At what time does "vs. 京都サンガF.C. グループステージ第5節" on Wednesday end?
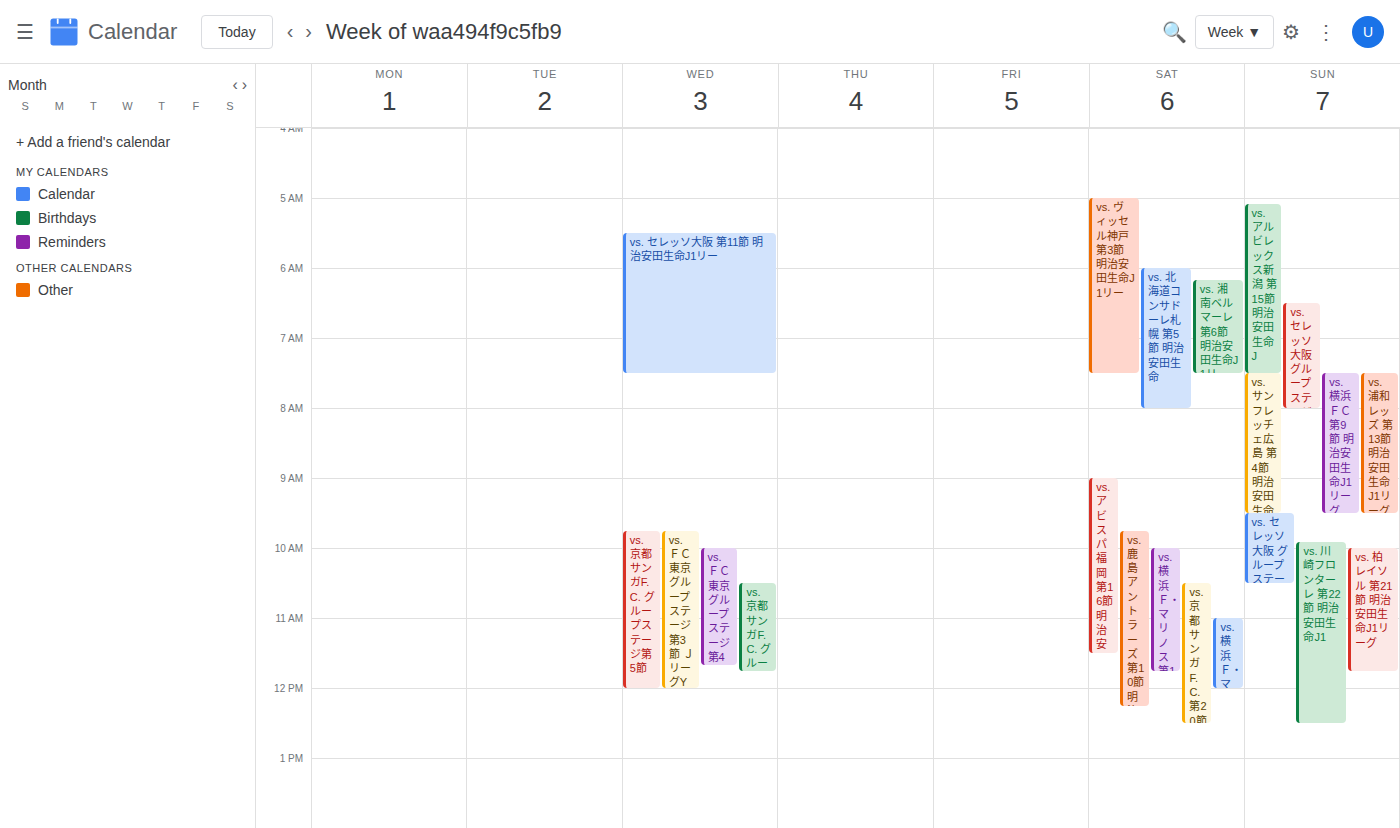
12:00 PM